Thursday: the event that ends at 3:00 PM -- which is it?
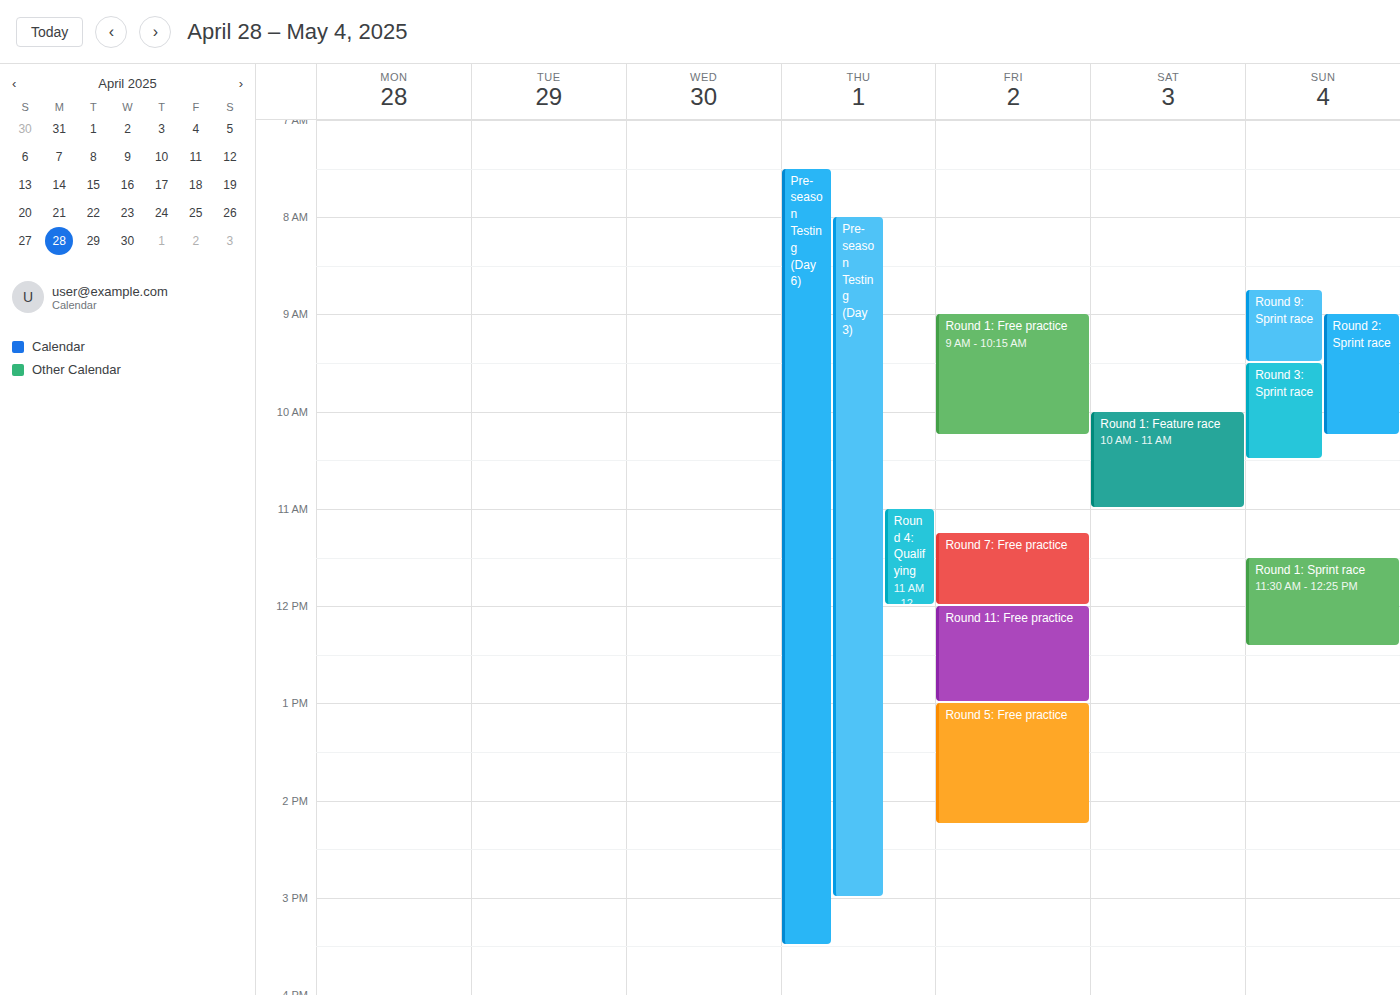
"Pre-season Testing (Day 3)"